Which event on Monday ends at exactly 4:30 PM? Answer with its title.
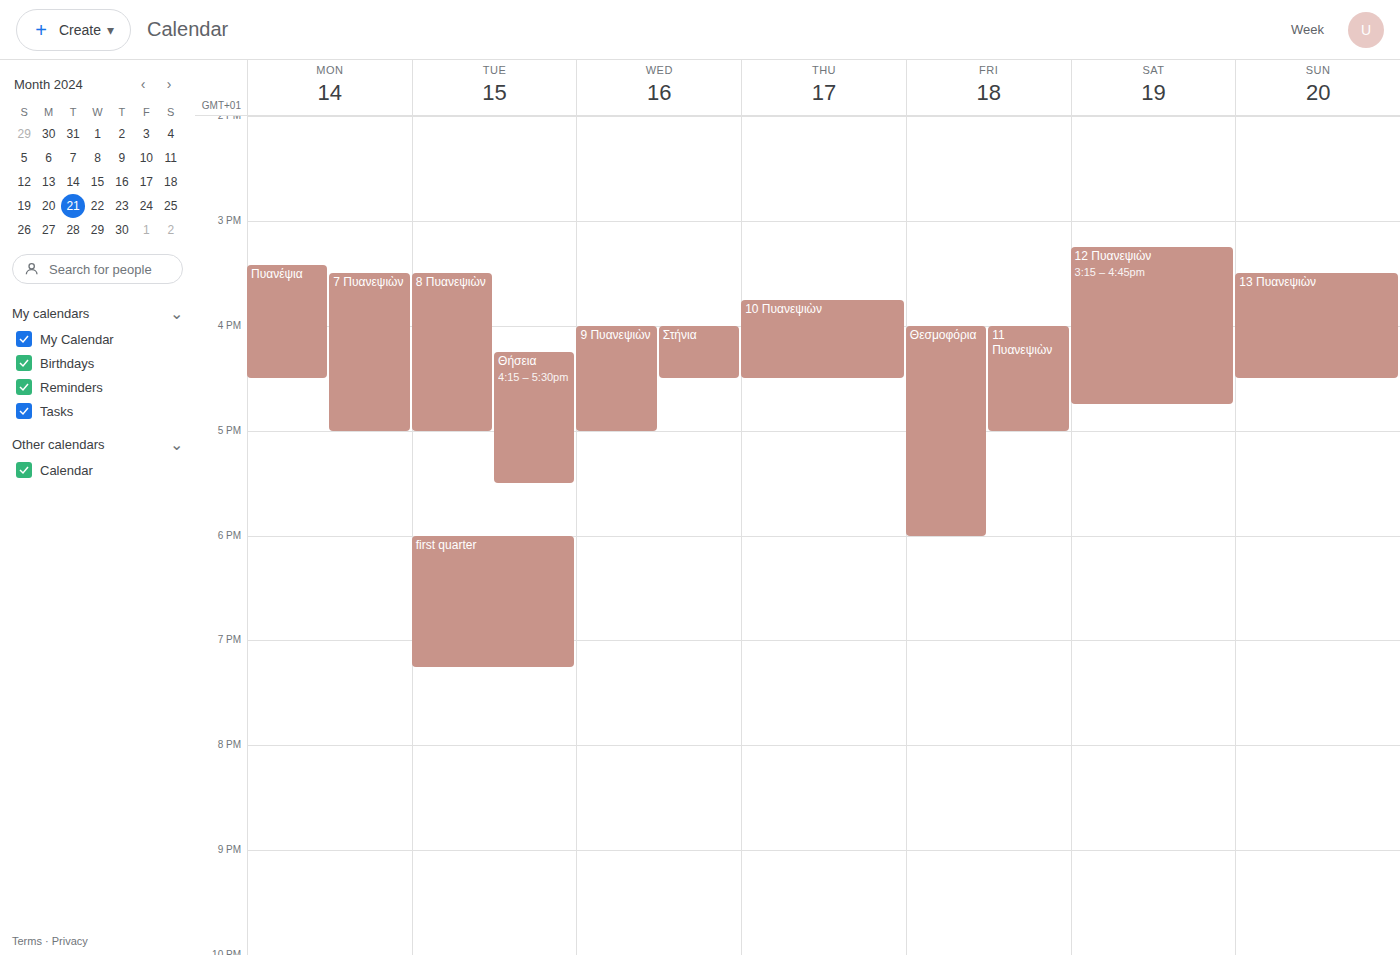
"Πυανέψια"